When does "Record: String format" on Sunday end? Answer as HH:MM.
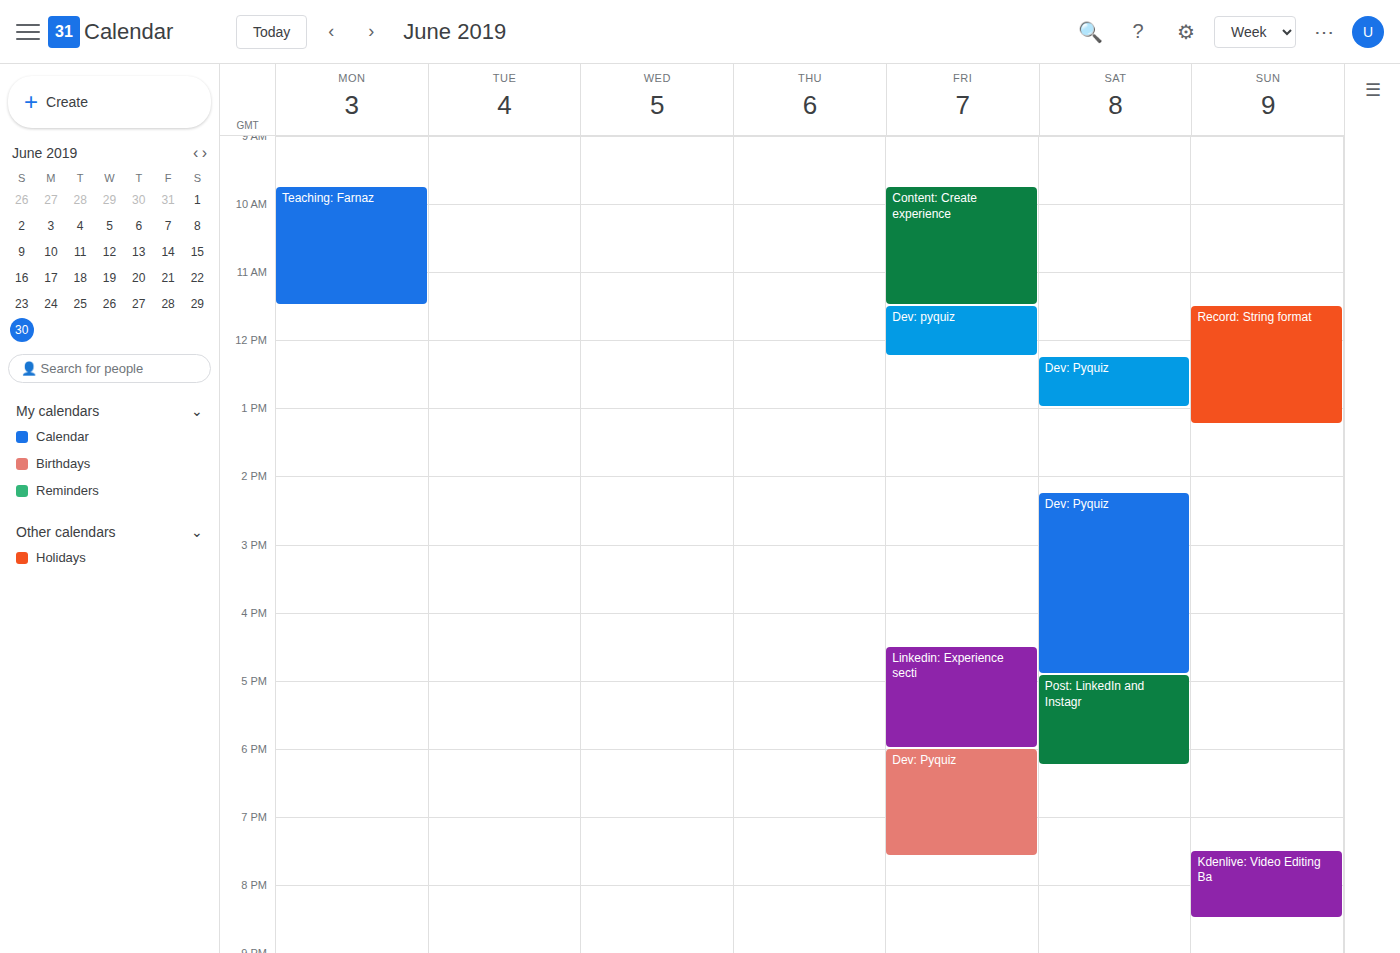
13:15